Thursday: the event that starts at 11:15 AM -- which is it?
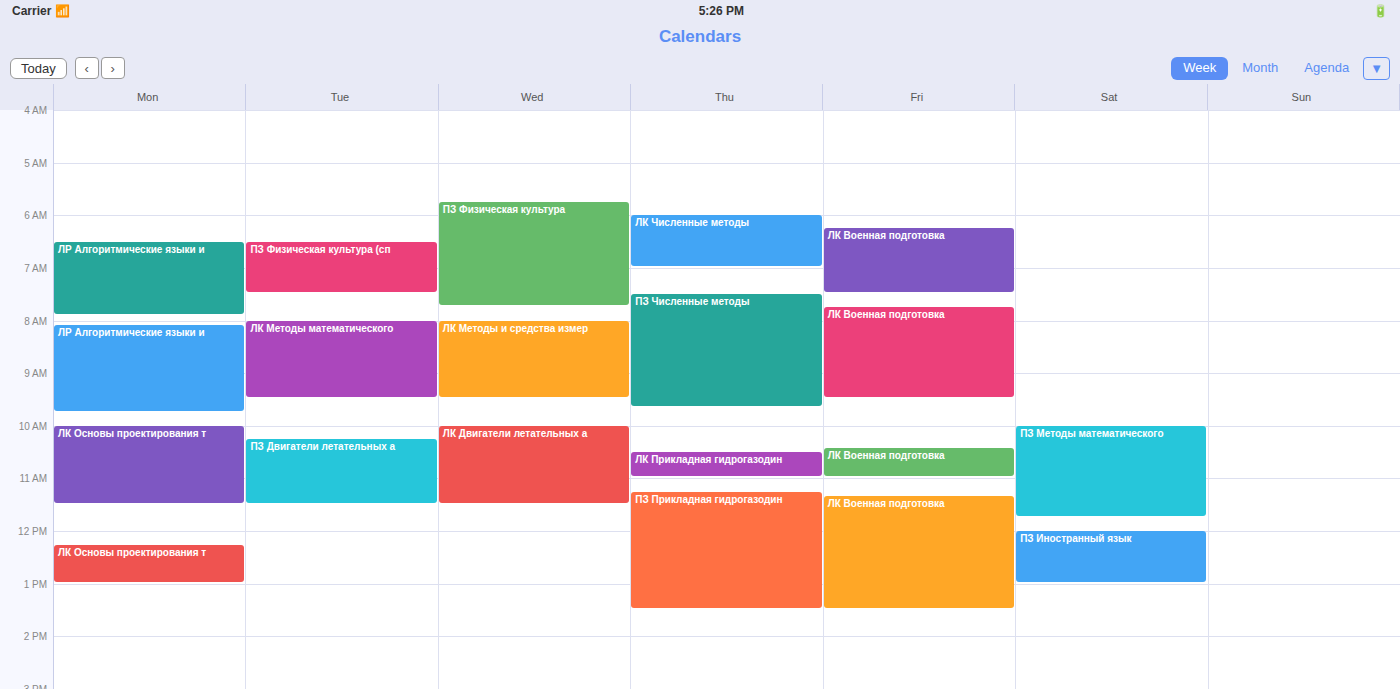
"ПЗ Прикладная гидрогазодин"